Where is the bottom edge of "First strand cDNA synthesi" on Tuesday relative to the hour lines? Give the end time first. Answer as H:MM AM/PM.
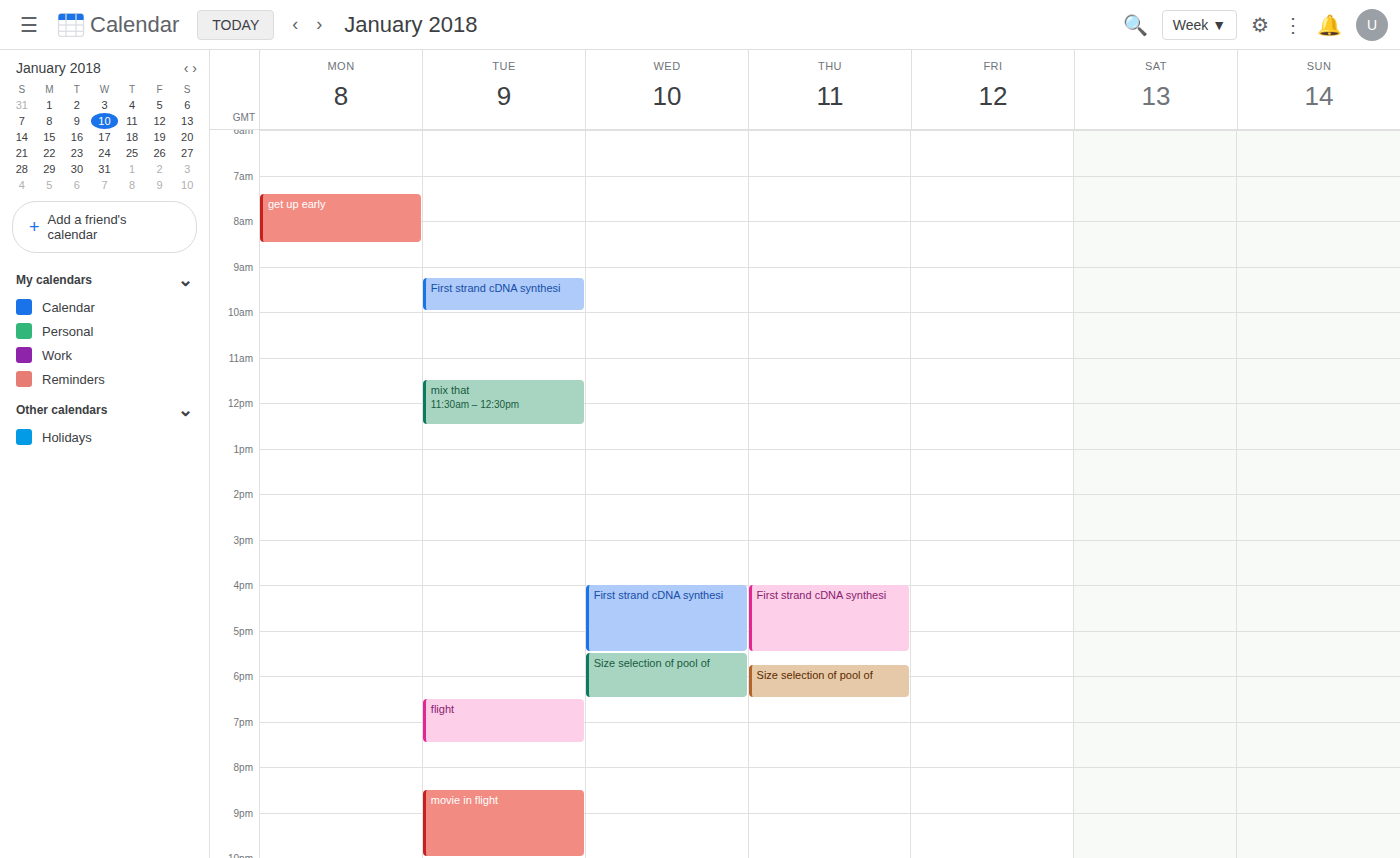
10:00 AM -- exactly on the 10 AM line.